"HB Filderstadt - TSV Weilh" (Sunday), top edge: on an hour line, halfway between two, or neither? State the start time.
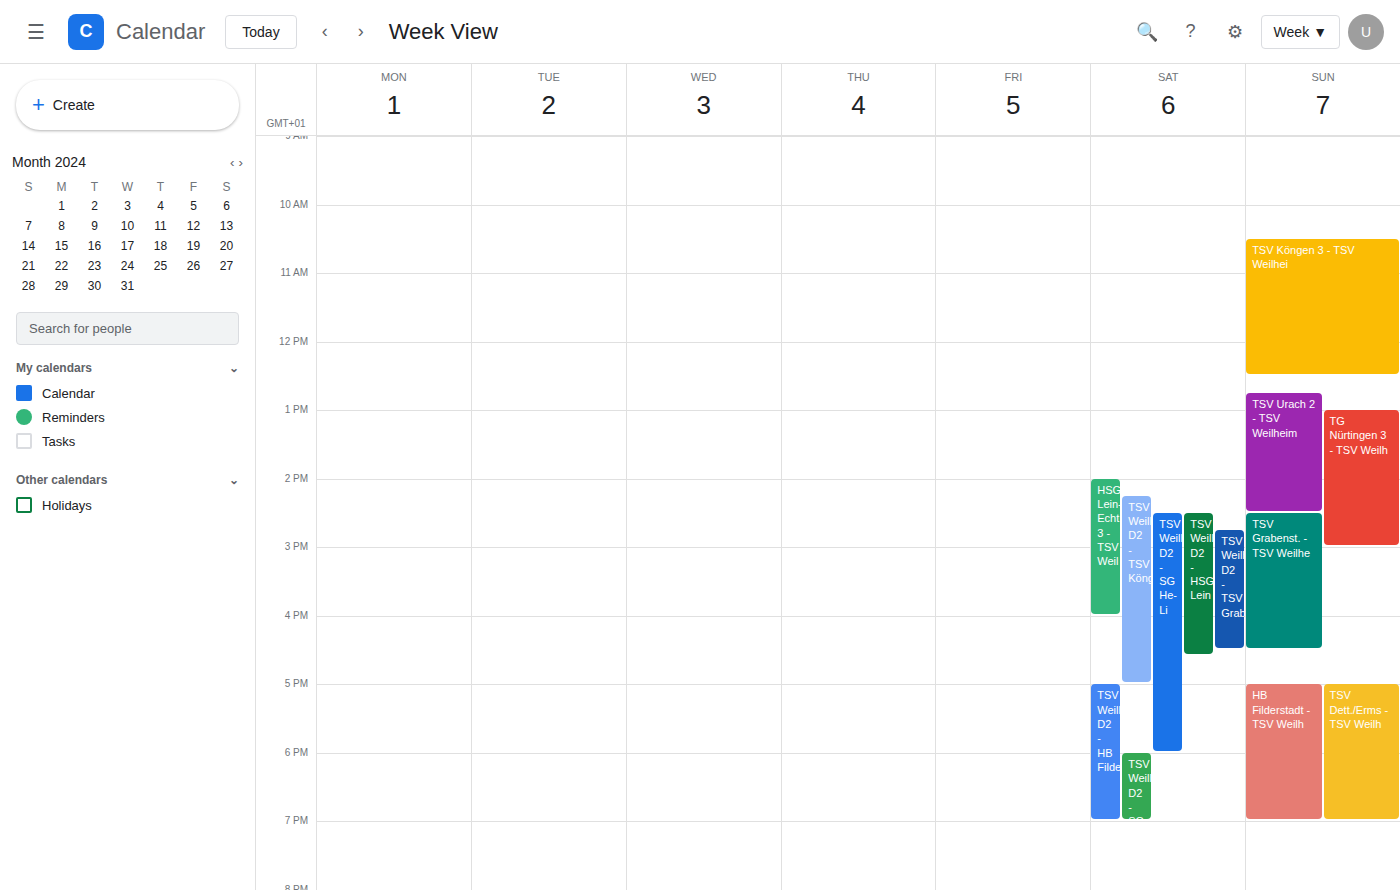
5:00 PM -- exactly on the 5 PM line.